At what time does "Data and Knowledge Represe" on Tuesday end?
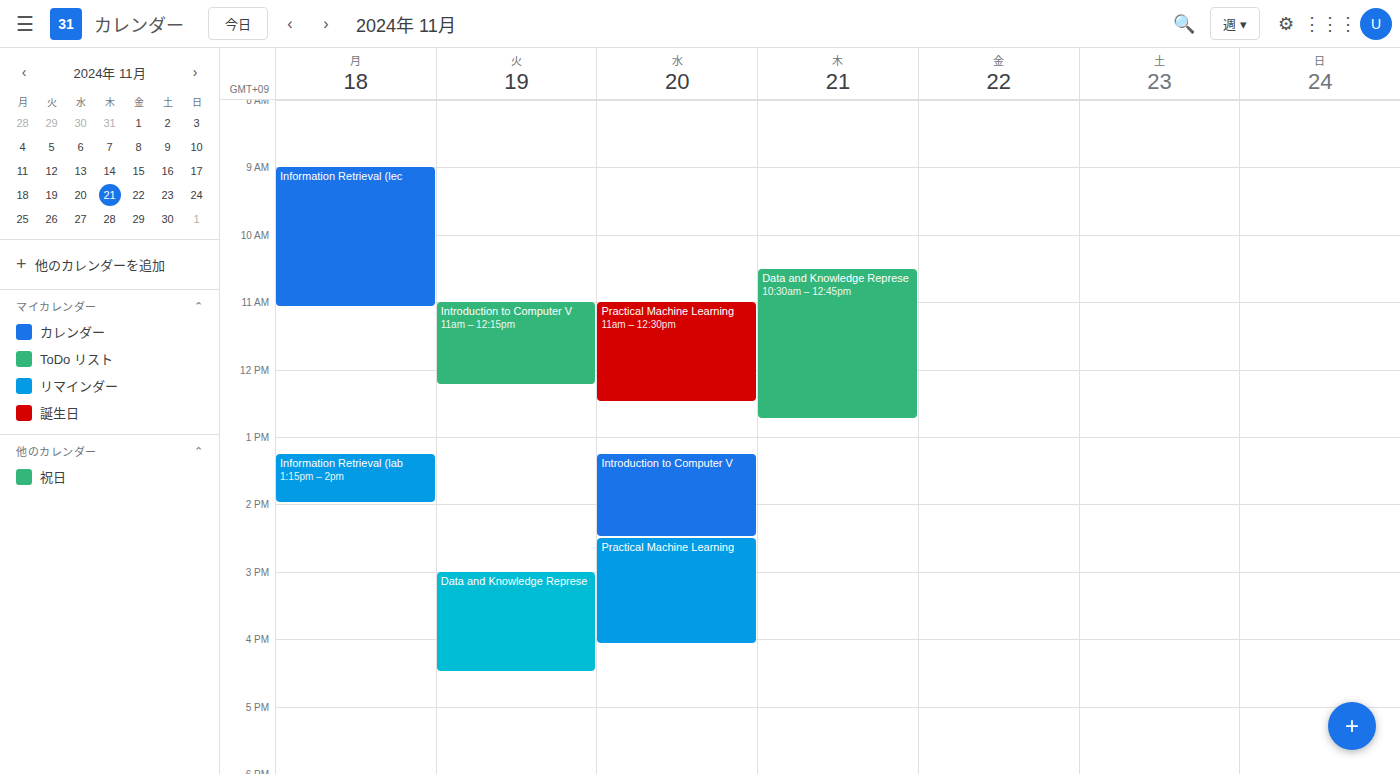
4:30 PM